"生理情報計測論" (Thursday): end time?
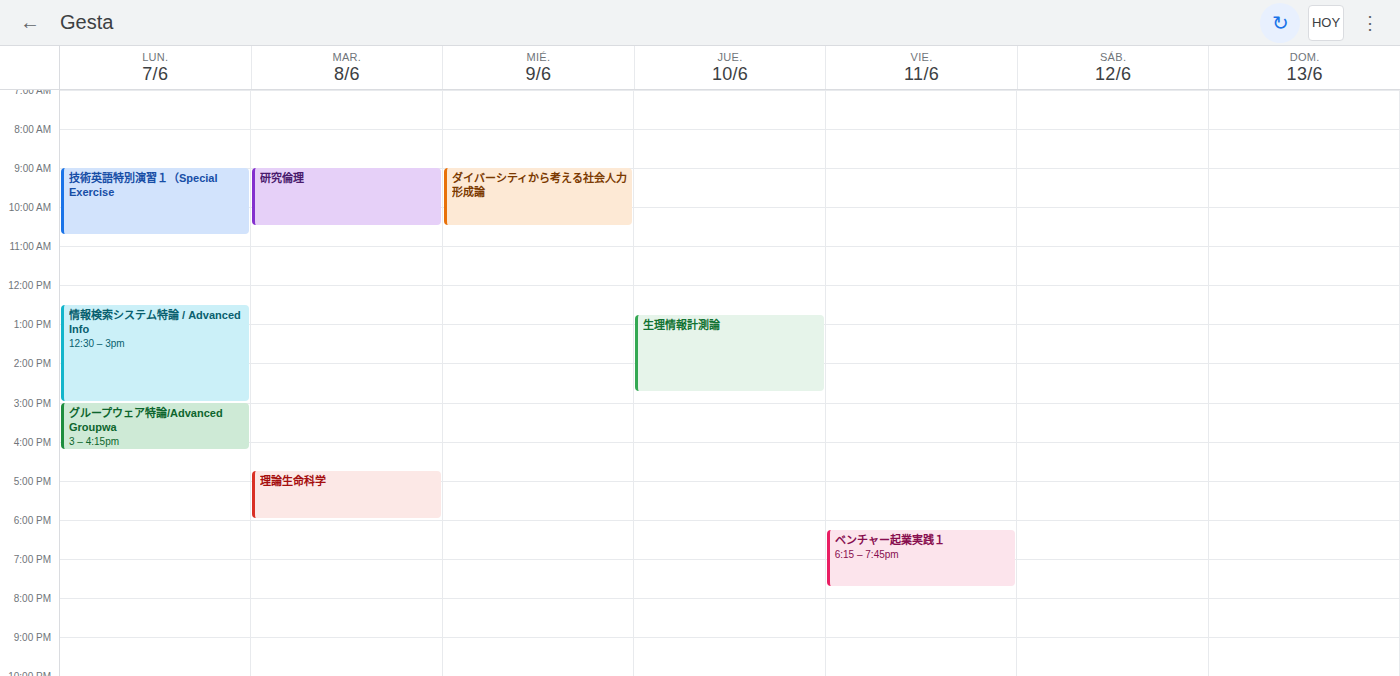
2:45 PM